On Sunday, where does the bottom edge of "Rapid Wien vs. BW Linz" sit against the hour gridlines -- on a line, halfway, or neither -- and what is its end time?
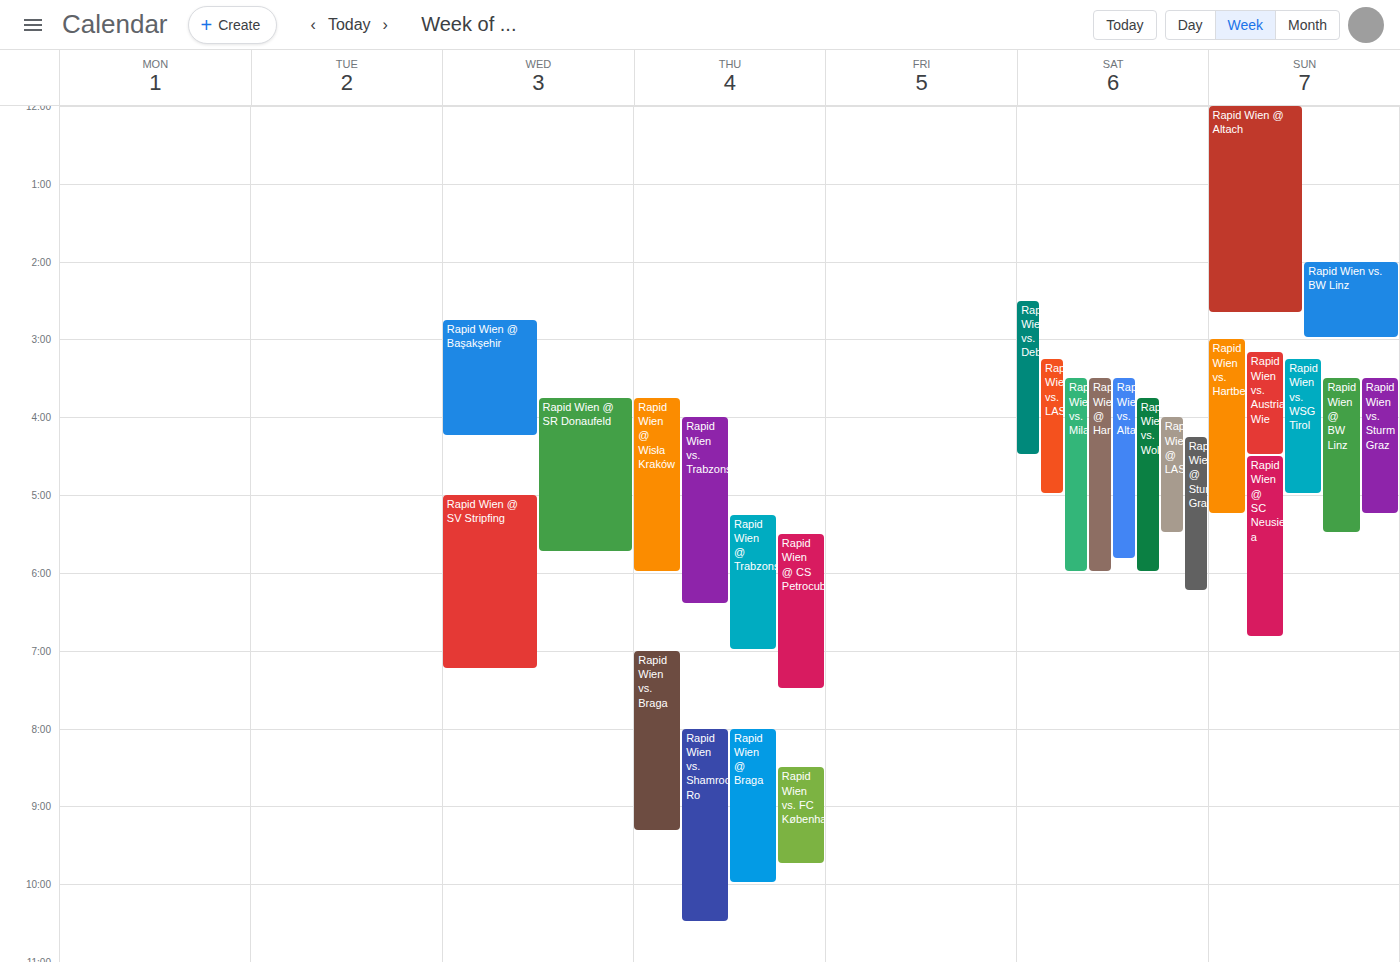
3:00 PM -- exactly on the 3 PM line.